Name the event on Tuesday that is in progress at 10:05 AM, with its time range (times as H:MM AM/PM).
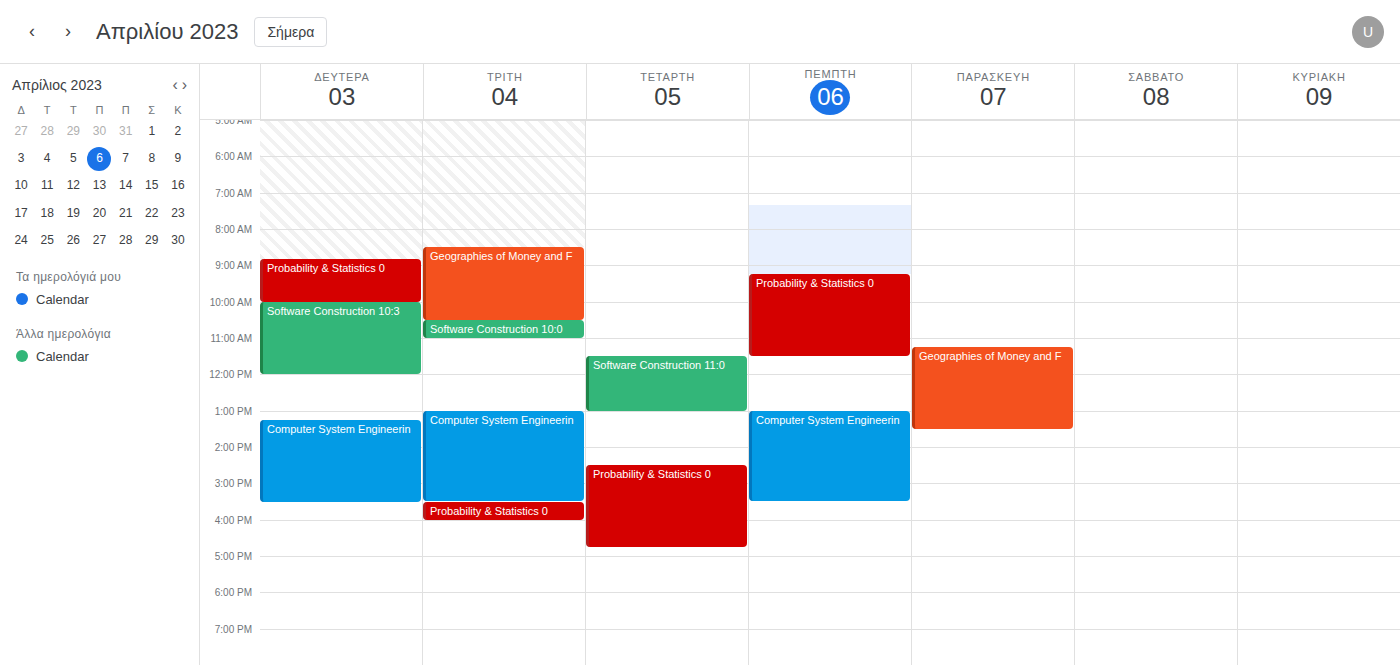
"Geographies of Money and F", 8:30 AM to 10:30 AM